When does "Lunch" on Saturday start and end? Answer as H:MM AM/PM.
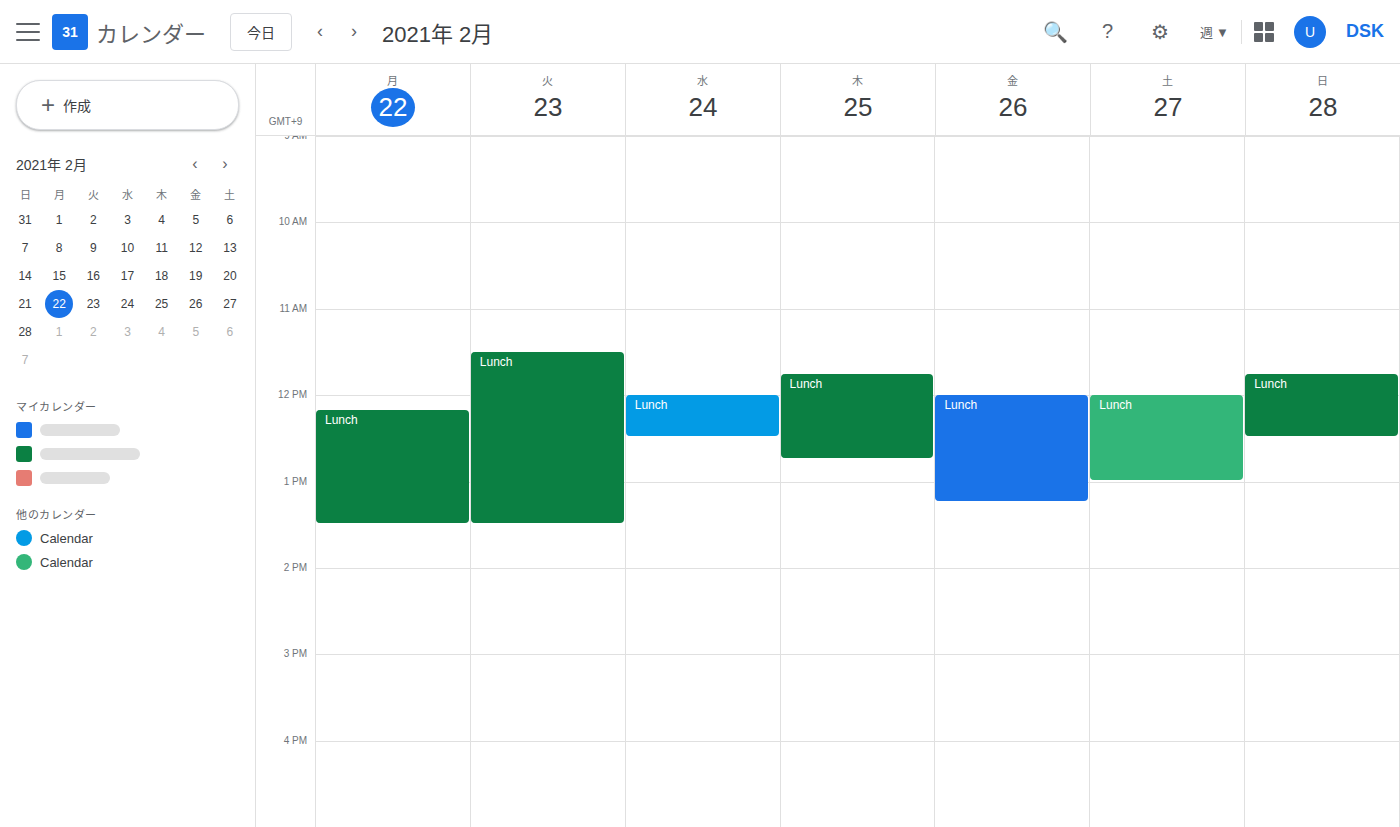
12:00 PM to 1:00 PM